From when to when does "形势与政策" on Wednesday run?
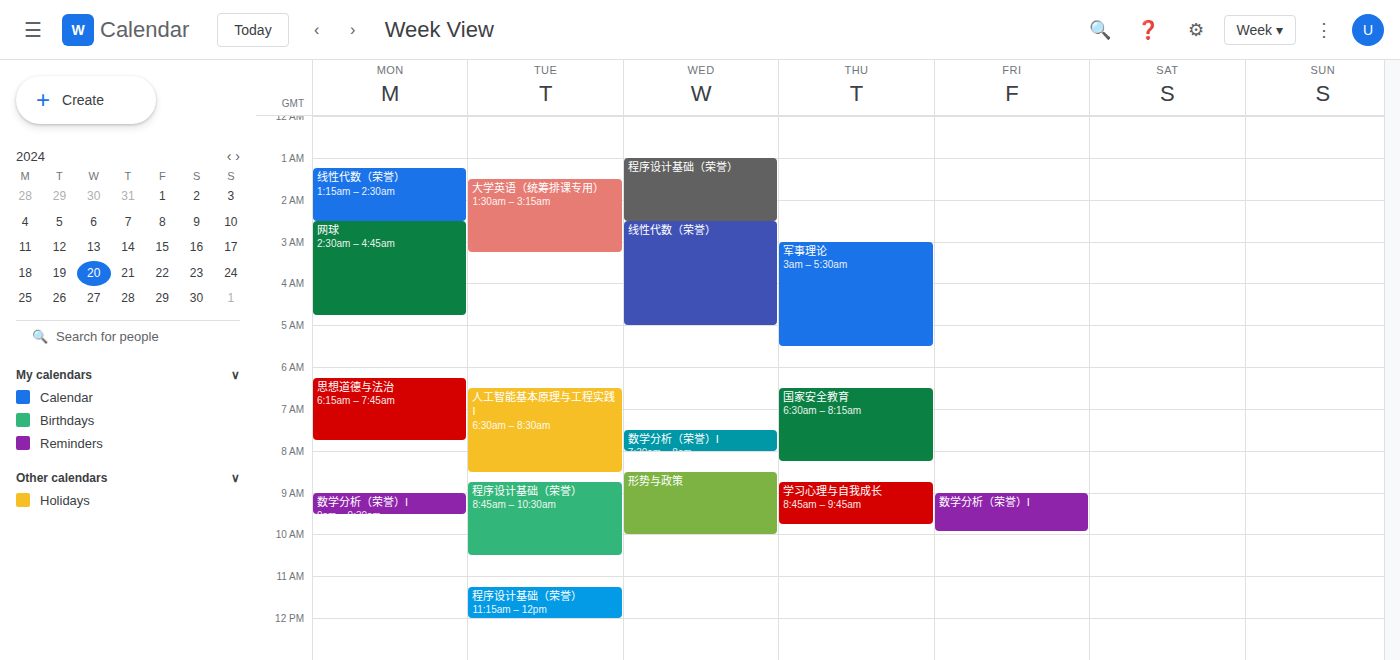
8:30 AM to 10:00 AM